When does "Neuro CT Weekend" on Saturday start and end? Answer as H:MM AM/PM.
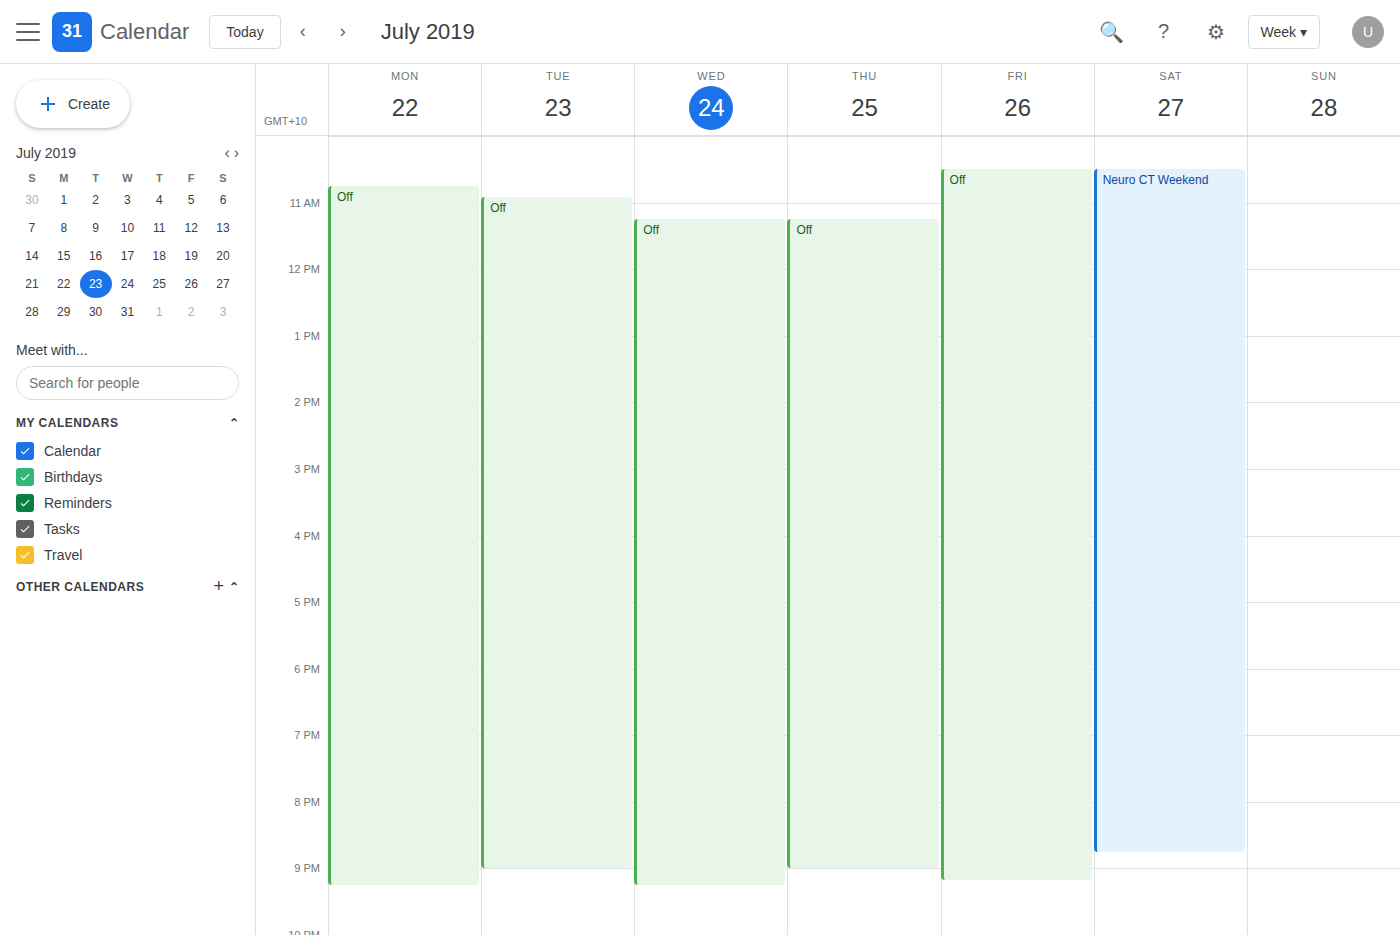
10:30 AM to 8:45 PM